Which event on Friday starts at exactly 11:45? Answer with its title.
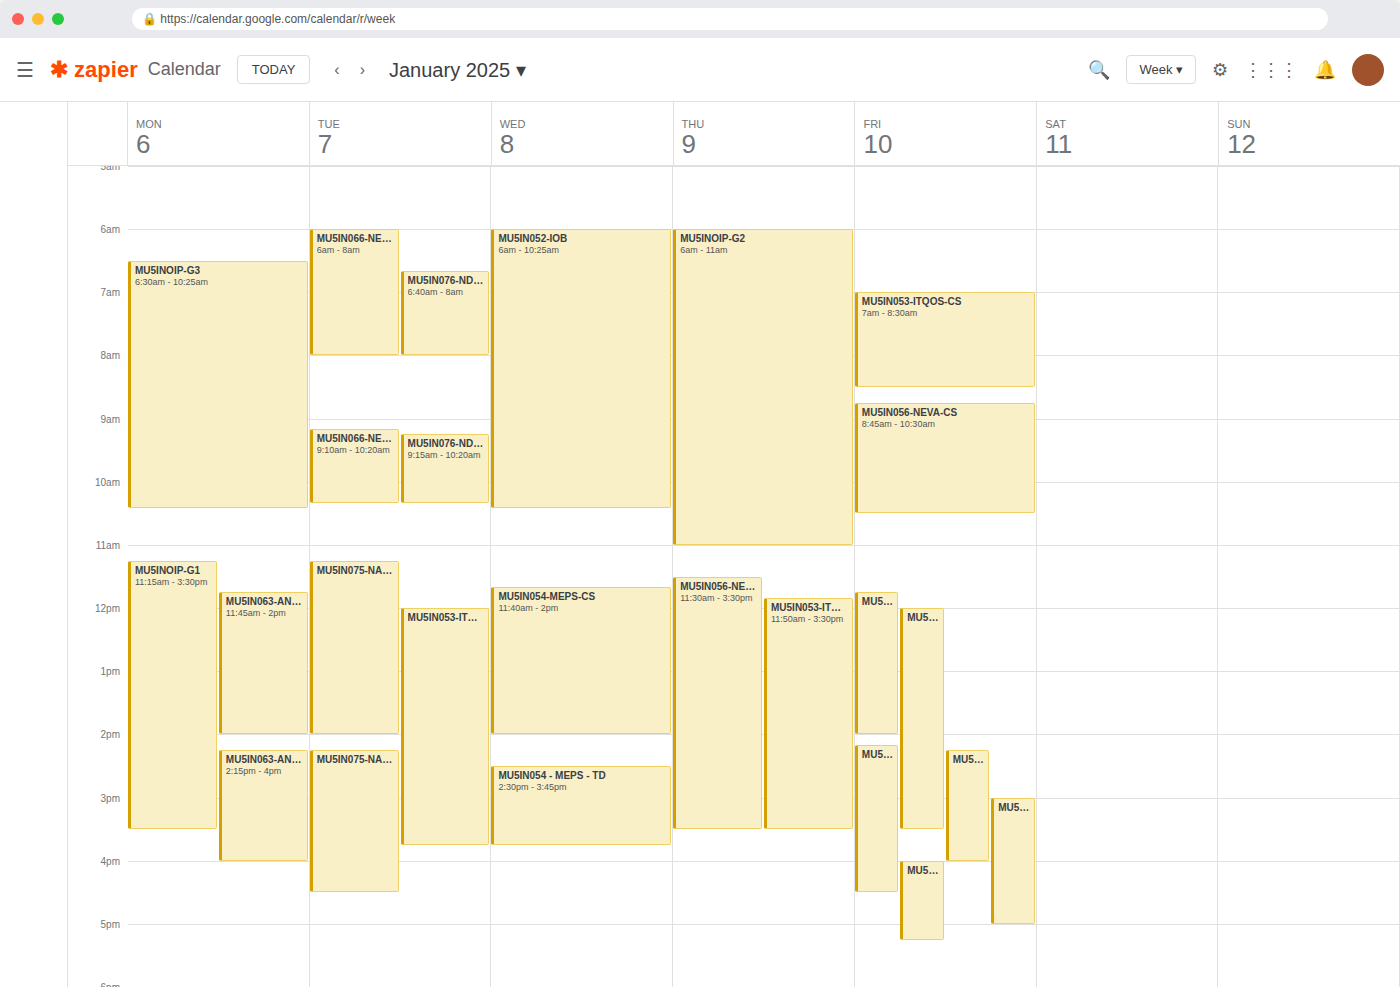
"MU5IN059-SECRES-CS"